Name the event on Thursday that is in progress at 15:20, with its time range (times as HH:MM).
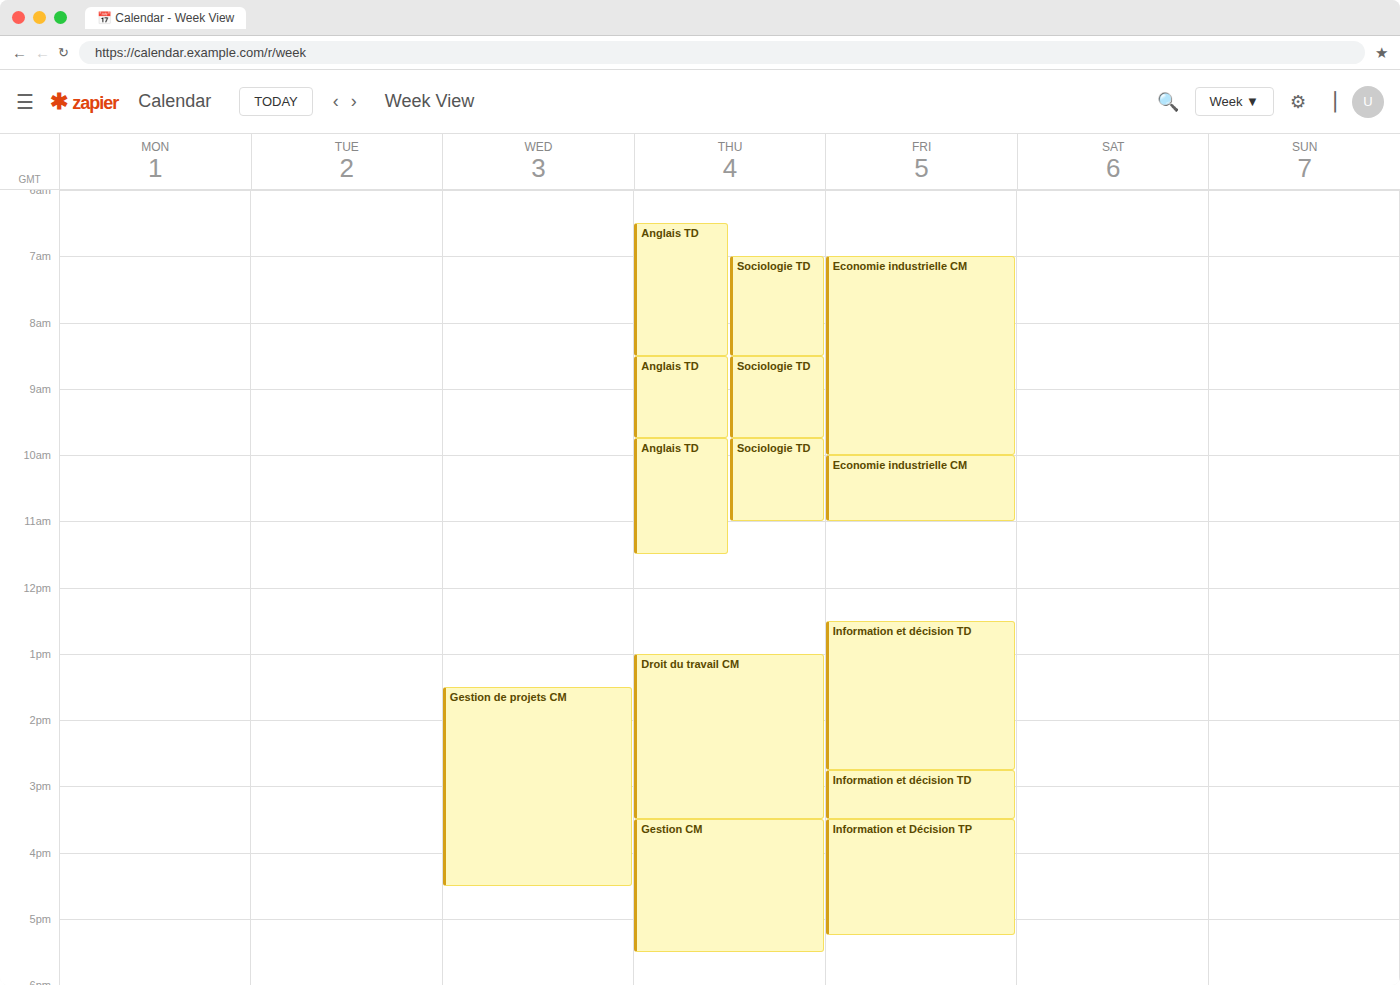
"Droit du travail CM", 13:00 to 15:30